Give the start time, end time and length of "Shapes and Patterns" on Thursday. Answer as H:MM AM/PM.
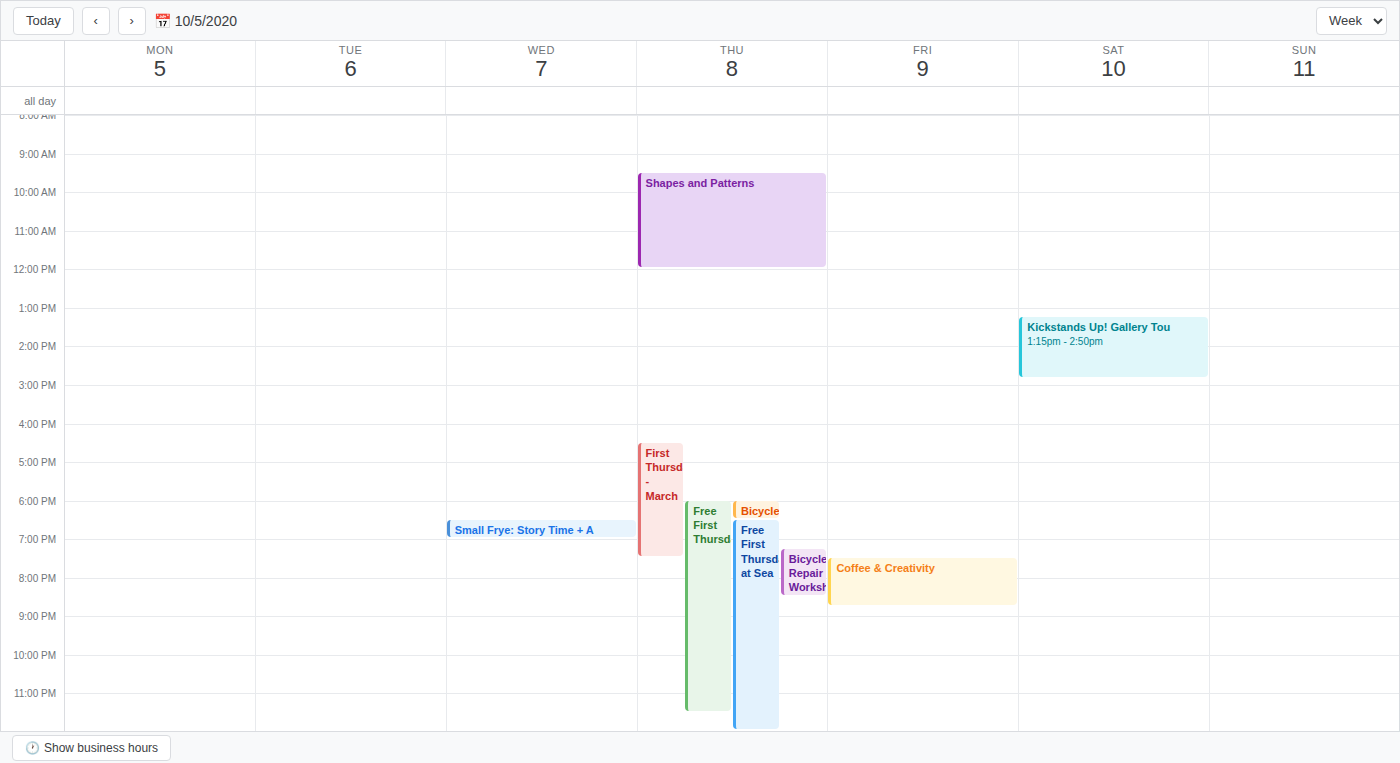
9:30 AM to 12:00 PM, 2 hours 30 minutes